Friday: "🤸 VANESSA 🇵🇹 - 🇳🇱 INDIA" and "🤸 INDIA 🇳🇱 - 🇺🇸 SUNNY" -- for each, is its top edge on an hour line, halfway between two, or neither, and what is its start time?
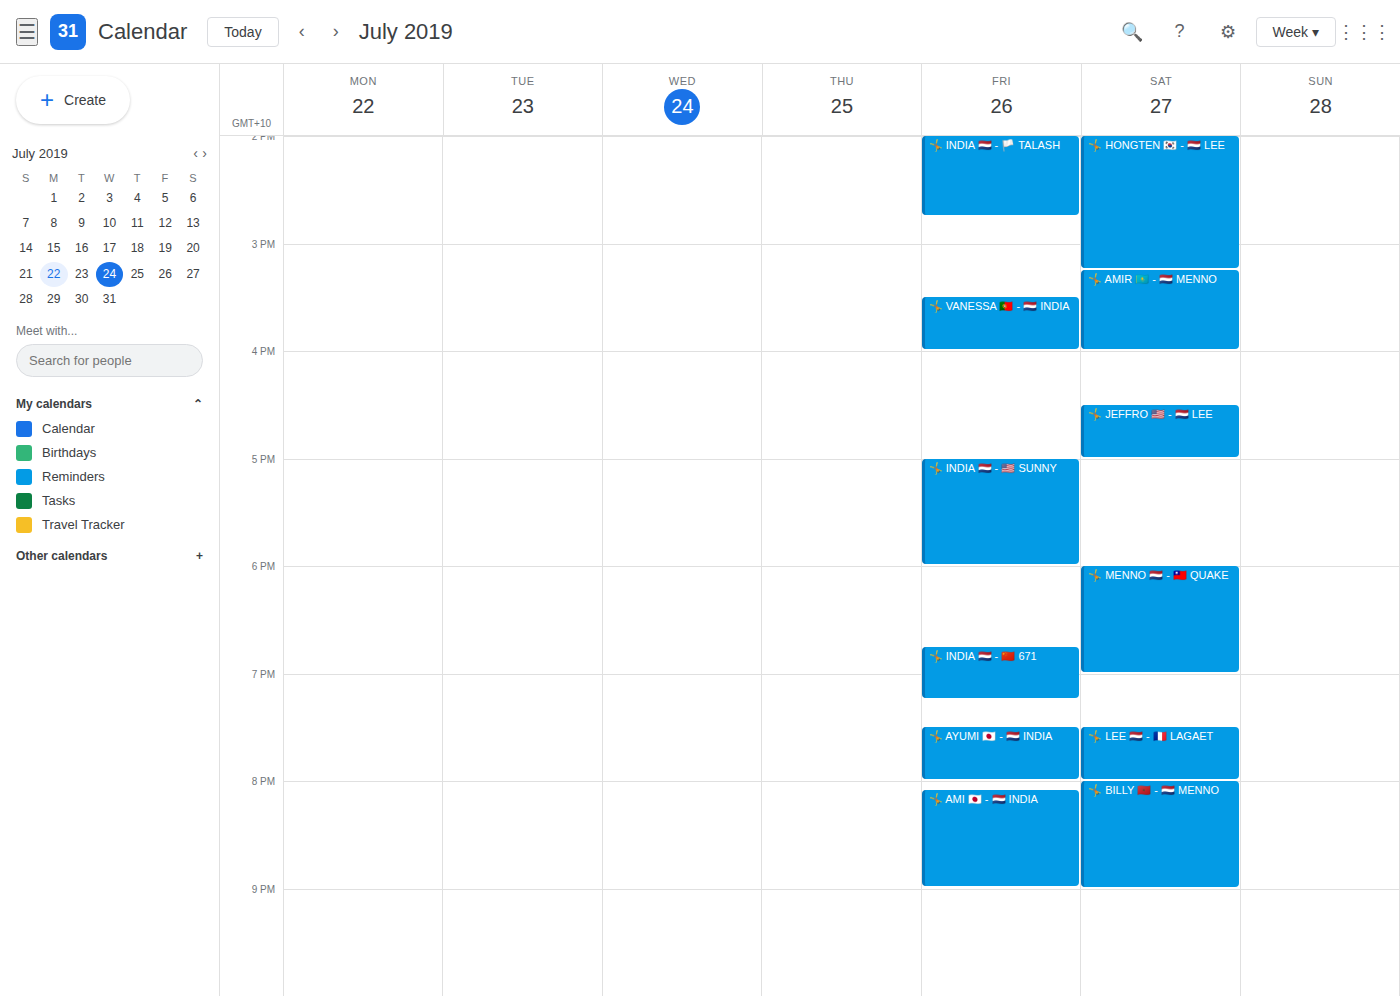
"🤸 VANESSA 🇵🇹 - 🇳🇱 INDIA": 3:30 PM, halfway between the 3 PM and 4 PM lines. "🤸 INDIA 🇳🇱 - 🇺🇸 SUNNY": 5:00 PM, exactly on the 5 PM line.